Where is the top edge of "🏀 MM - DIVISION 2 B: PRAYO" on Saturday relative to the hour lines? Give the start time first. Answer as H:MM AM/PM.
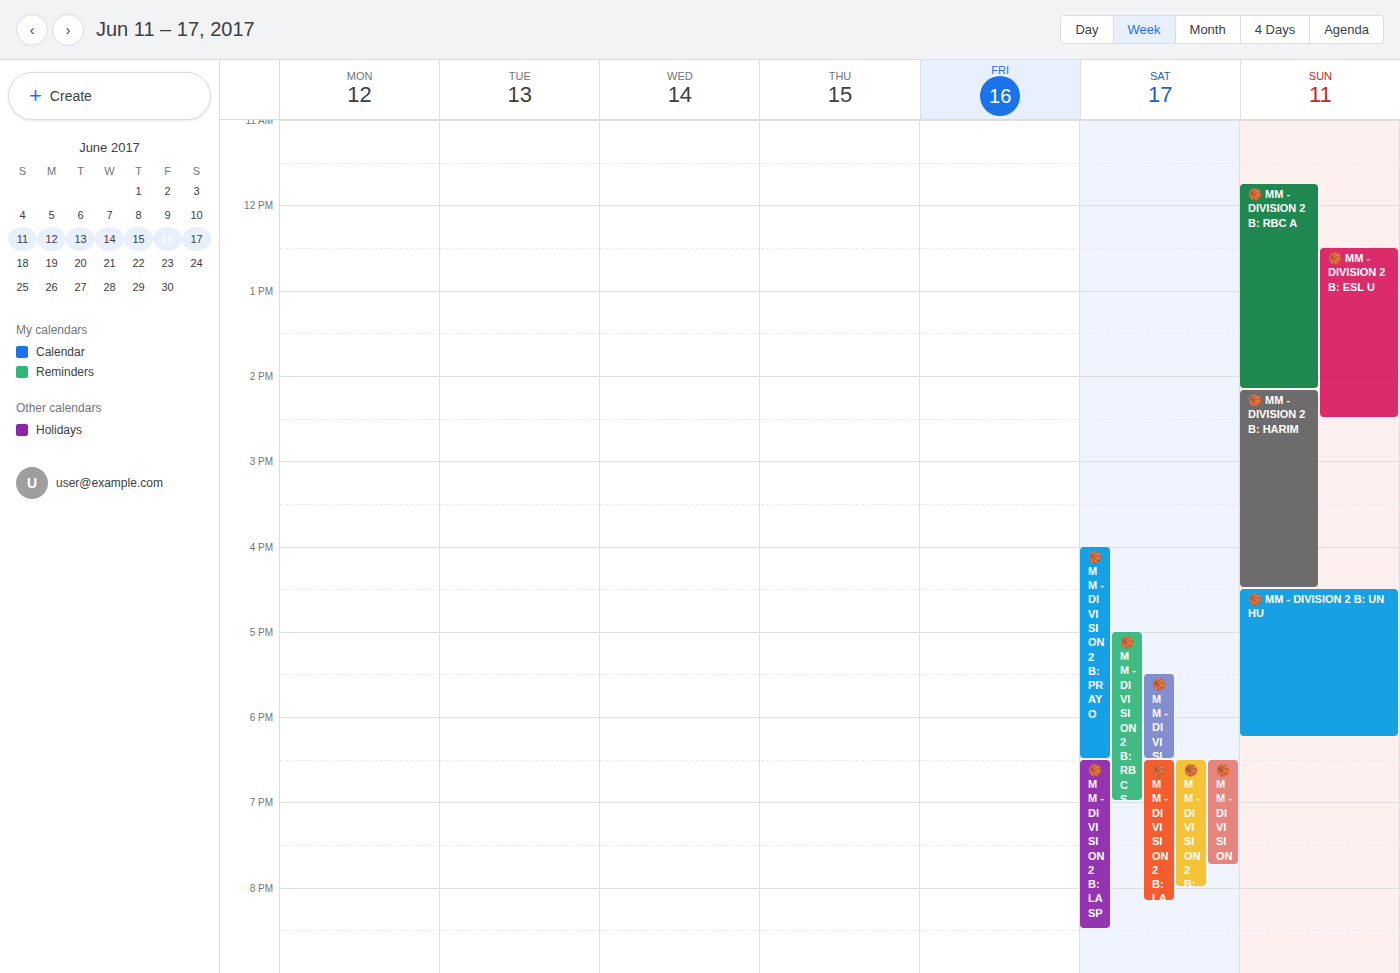
4:00 PM -- exactly on the 4 PM line.